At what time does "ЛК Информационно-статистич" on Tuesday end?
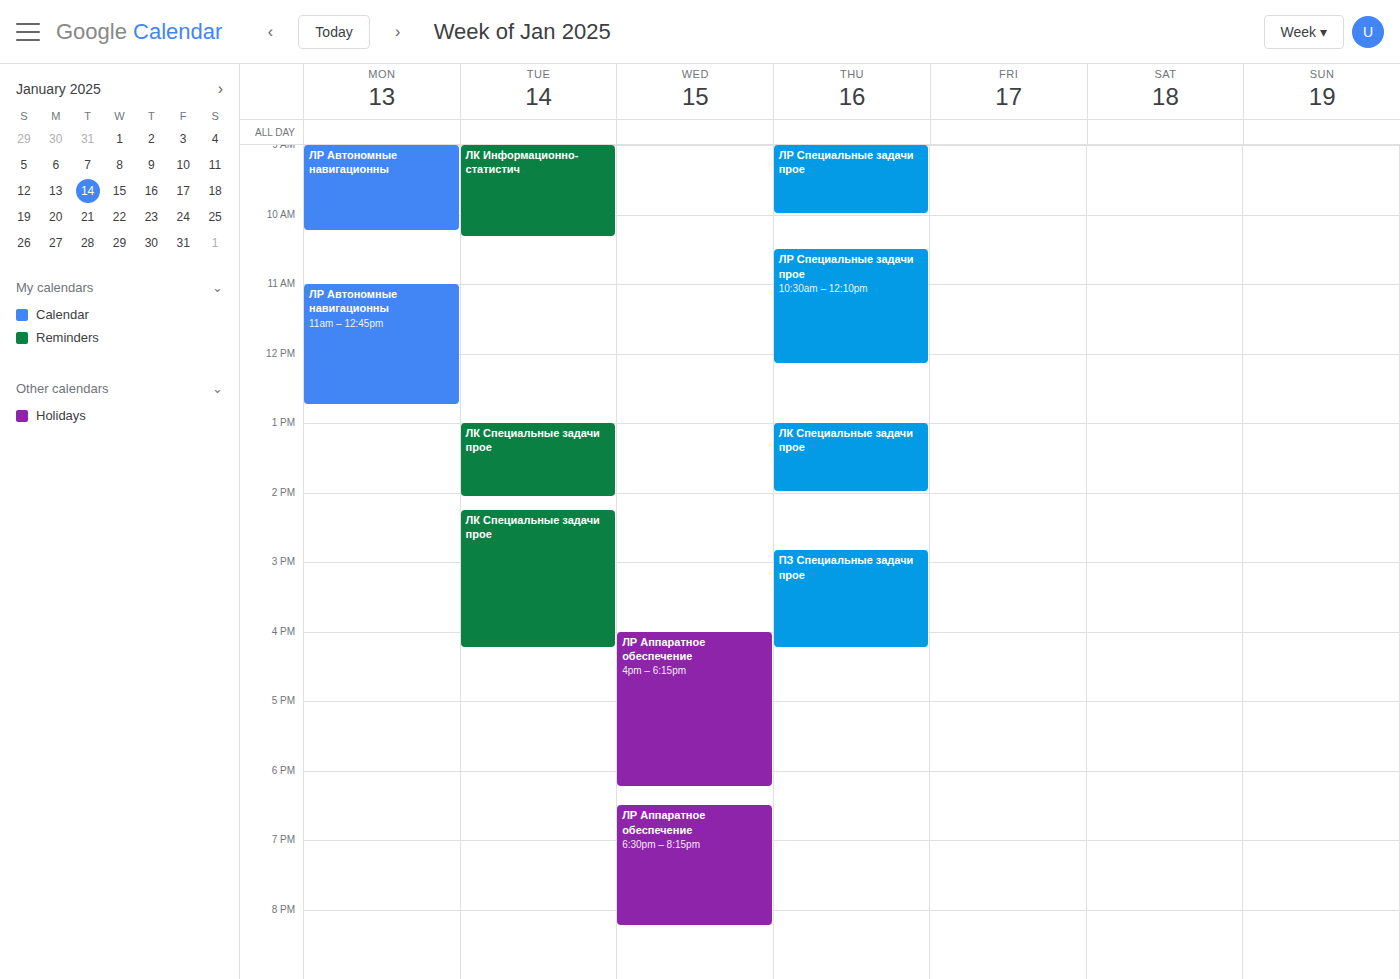
10:20 AM